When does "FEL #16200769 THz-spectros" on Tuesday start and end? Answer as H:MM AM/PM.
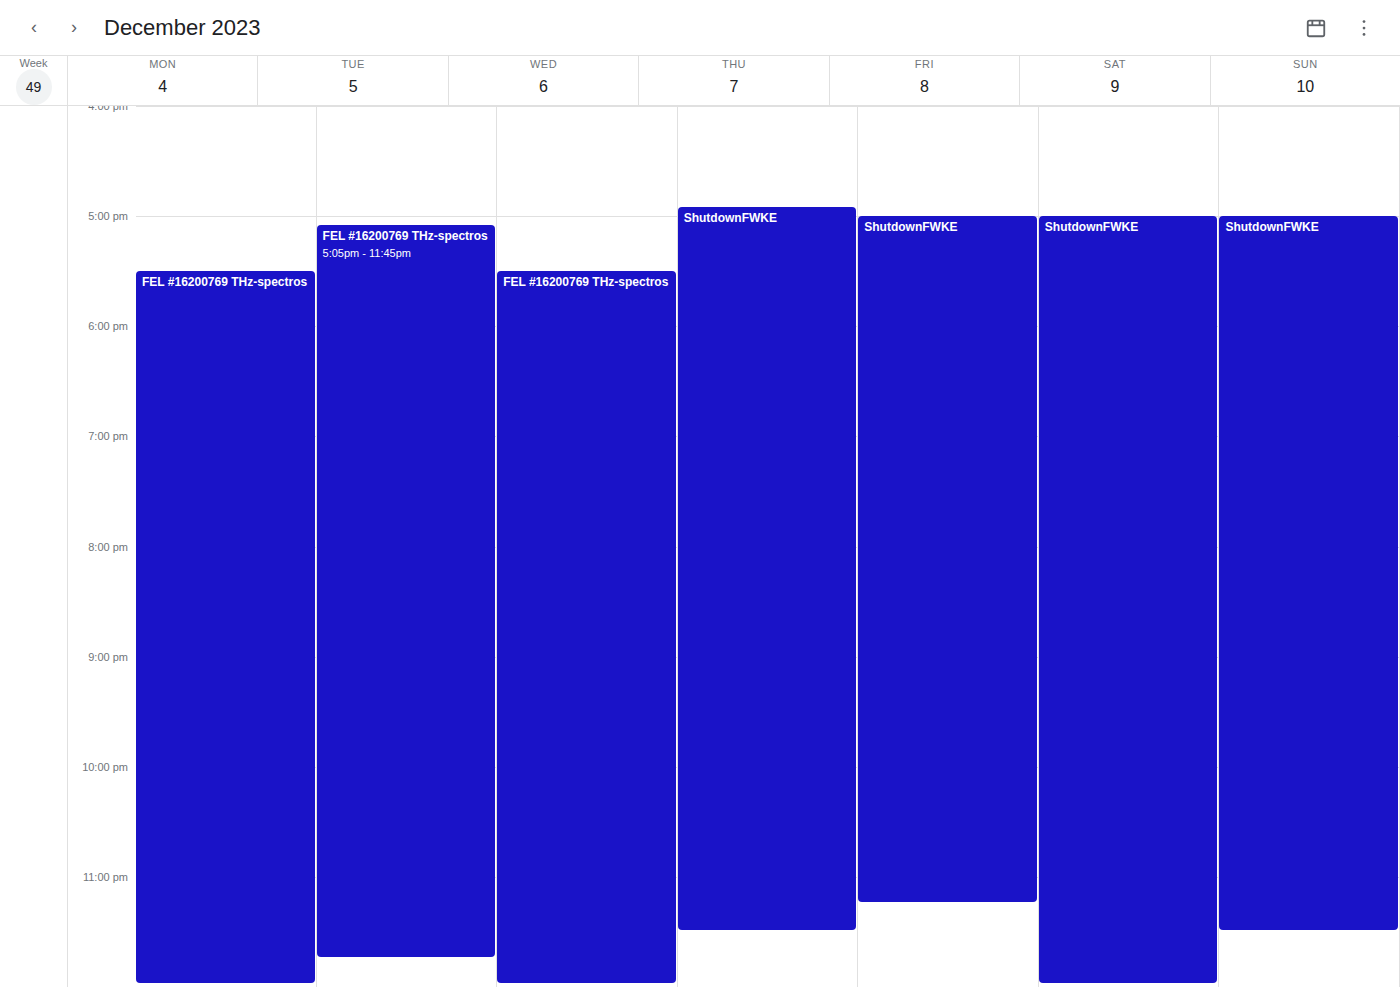
5:05 PM to 11:45 PM